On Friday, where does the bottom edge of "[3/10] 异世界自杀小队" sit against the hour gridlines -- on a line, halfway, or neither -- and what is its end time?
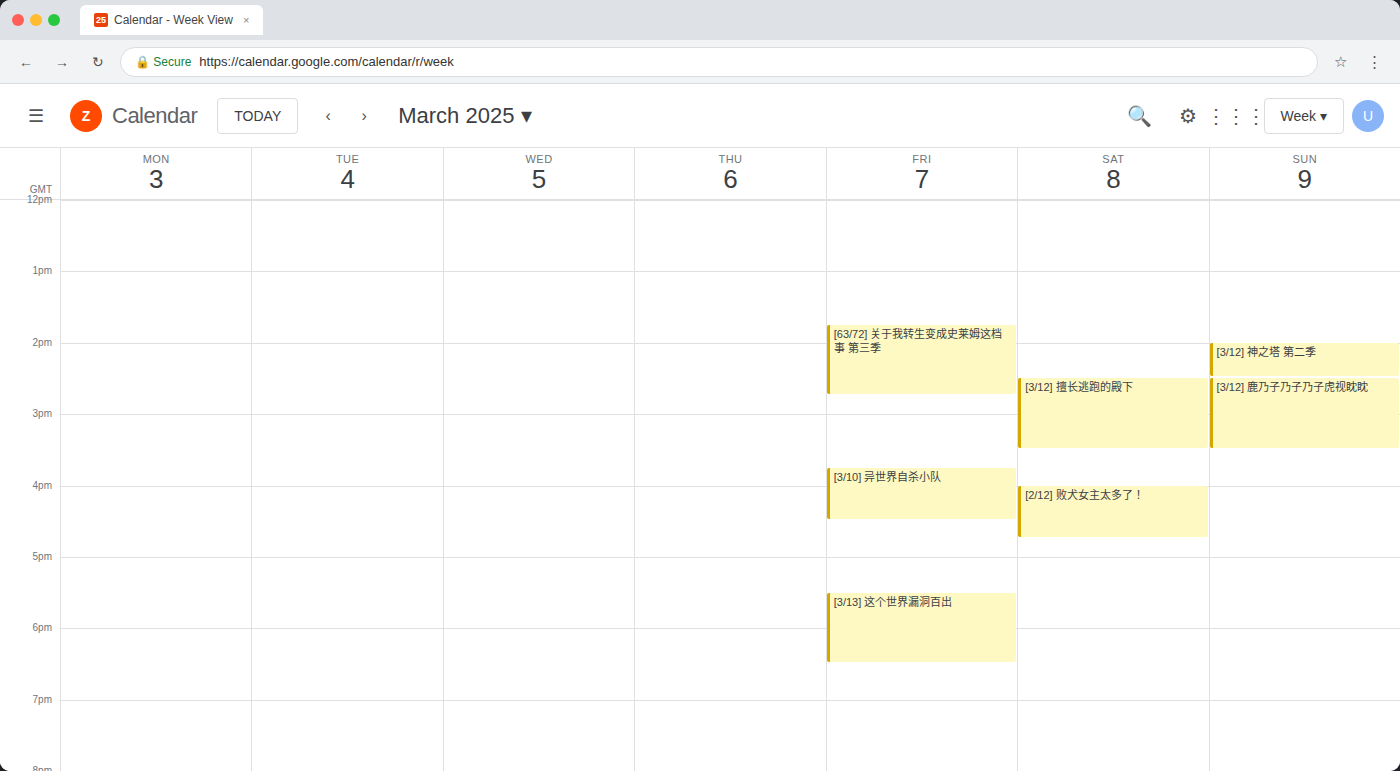
16:30 -- halfway between the 16:00 and 17:00 lines.